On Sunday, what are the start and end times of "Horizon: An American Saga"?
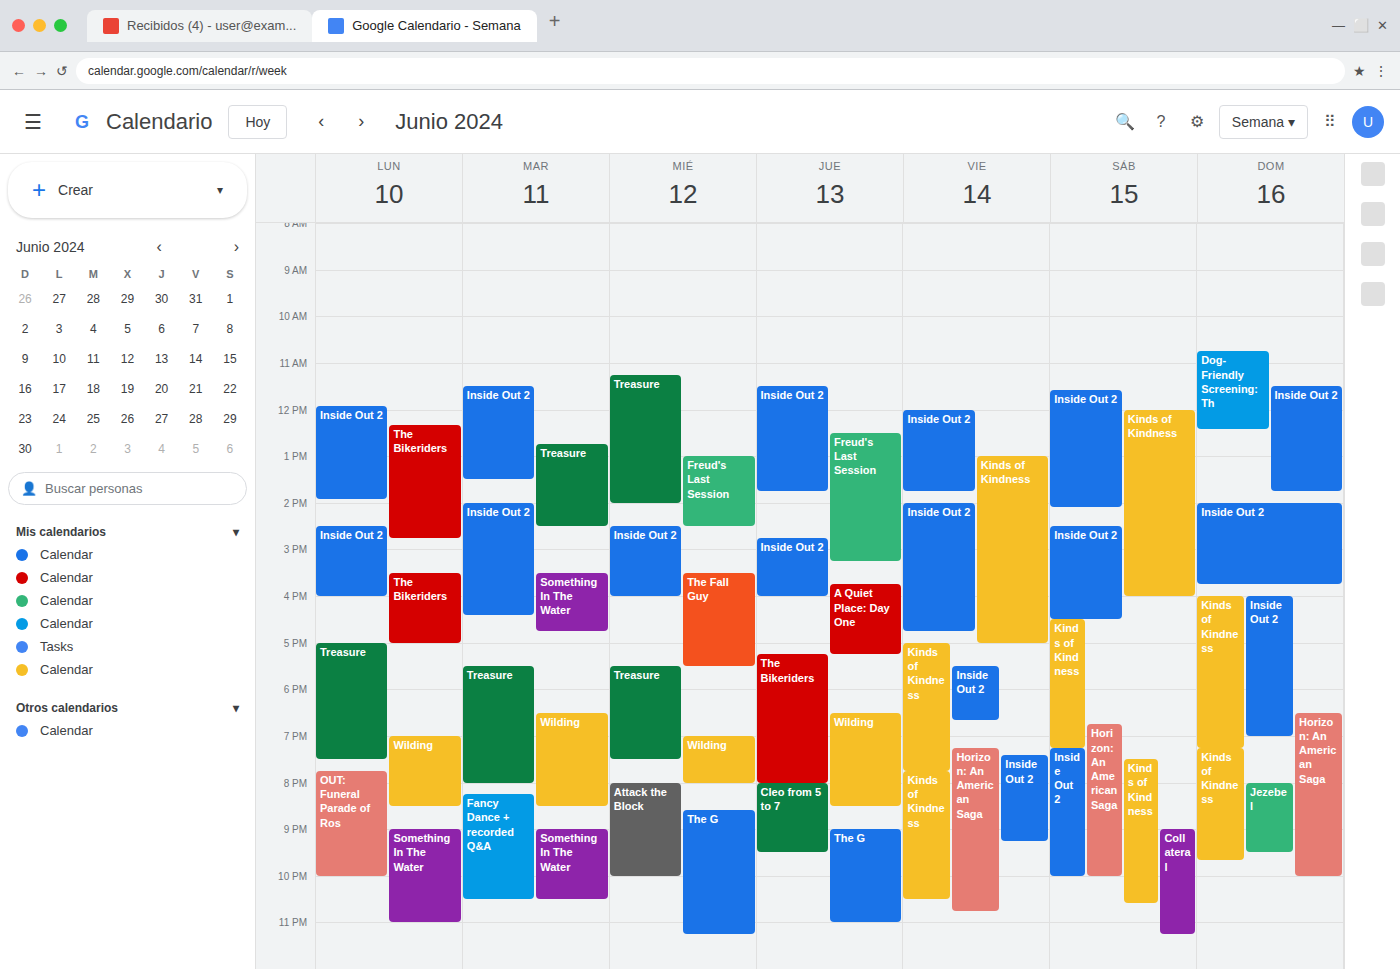
6:30 PM to 10:00 PM